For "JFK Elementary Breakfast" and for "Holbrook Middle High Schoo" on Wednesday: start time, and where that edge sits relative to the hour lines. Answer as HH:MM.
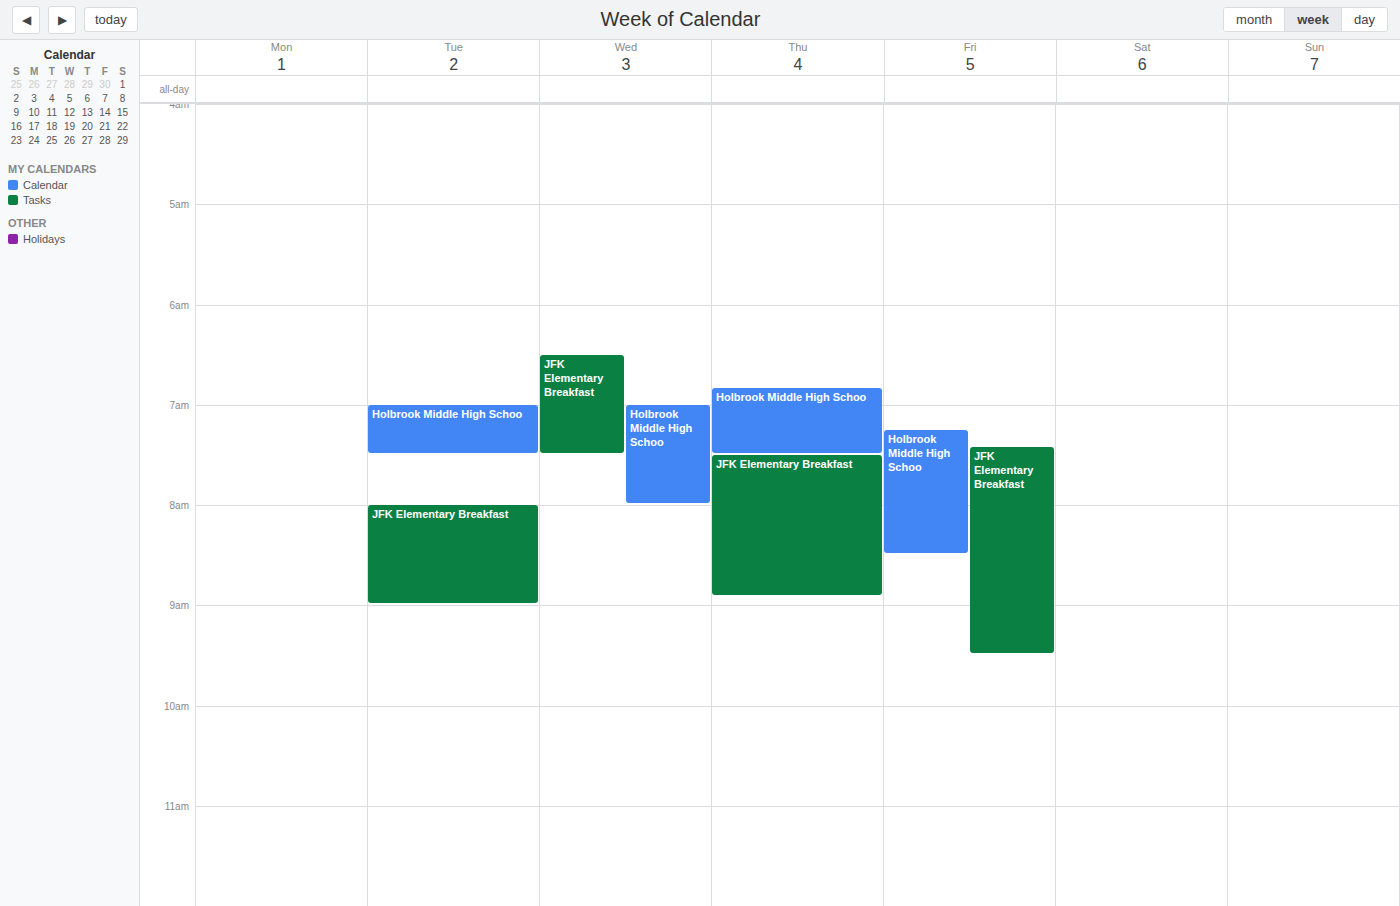
"JFK Elementary Breakfast": 06:30, halfway between the 06:00 and 07:00 lines. "Holbrook Middle High Schoo": 07:00, exactly on the 07:00 line.